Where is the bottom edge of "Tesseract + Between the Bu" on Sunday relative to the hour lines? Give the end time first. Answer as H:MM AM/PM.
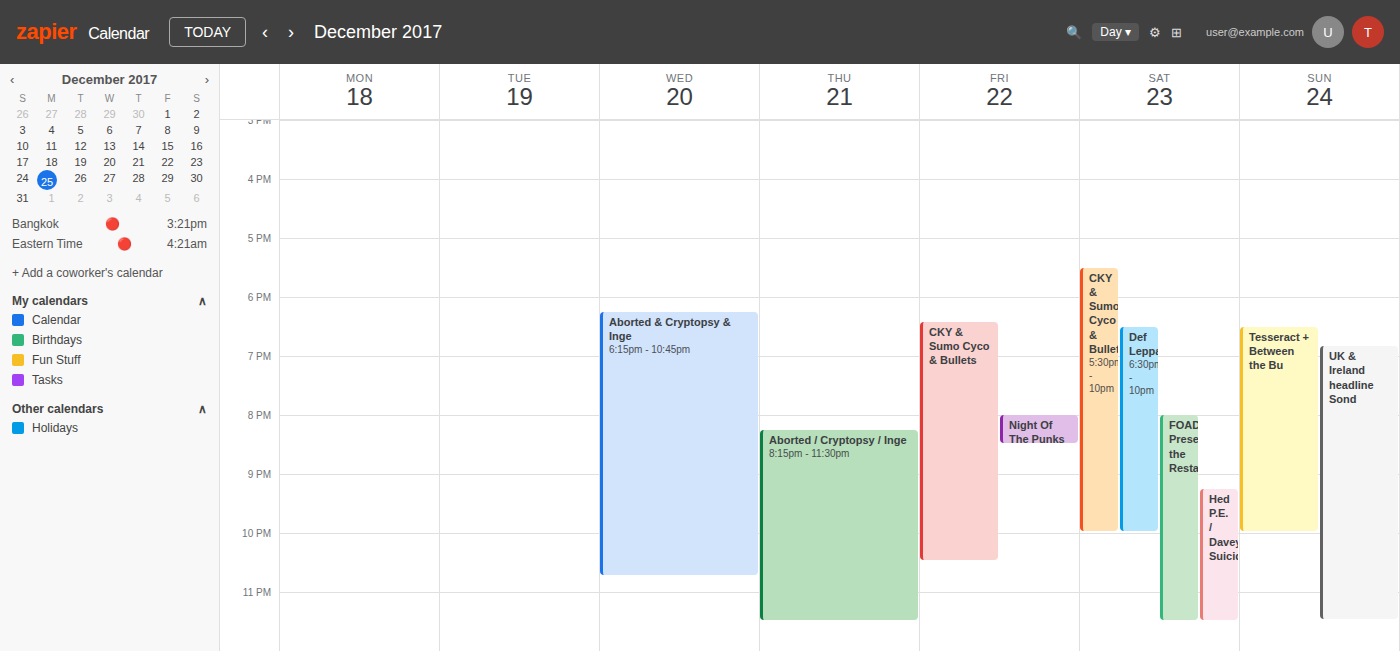
10:00 PM -- exactly on the 10 PM line.